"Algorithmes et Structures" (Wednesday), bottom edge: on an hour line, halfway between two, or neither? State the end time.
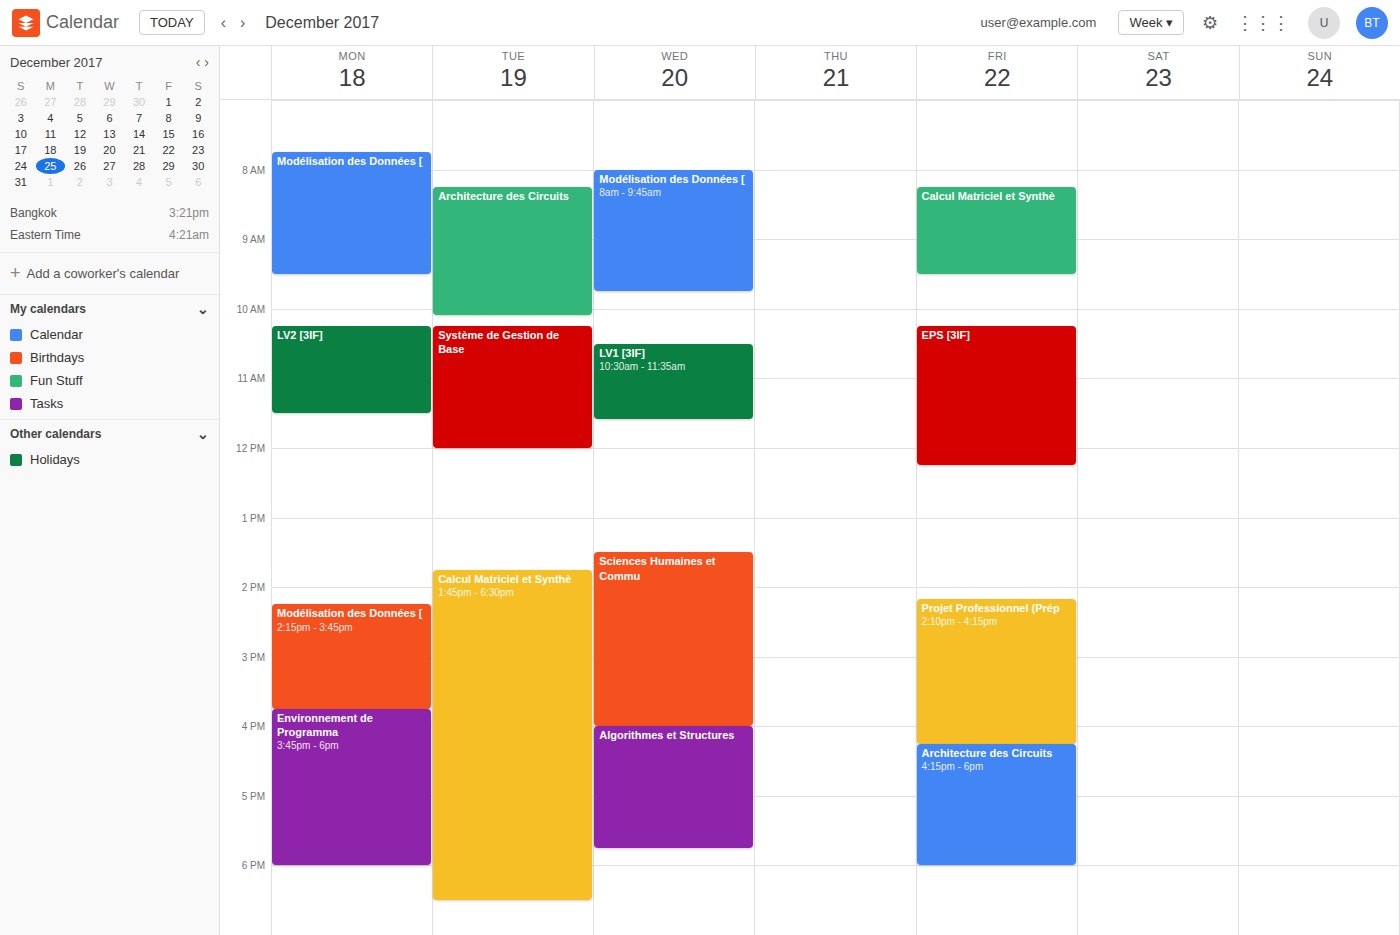
5:45 PM -- neither: three quarters of the way from the 5 PM line to the 6 PM line.